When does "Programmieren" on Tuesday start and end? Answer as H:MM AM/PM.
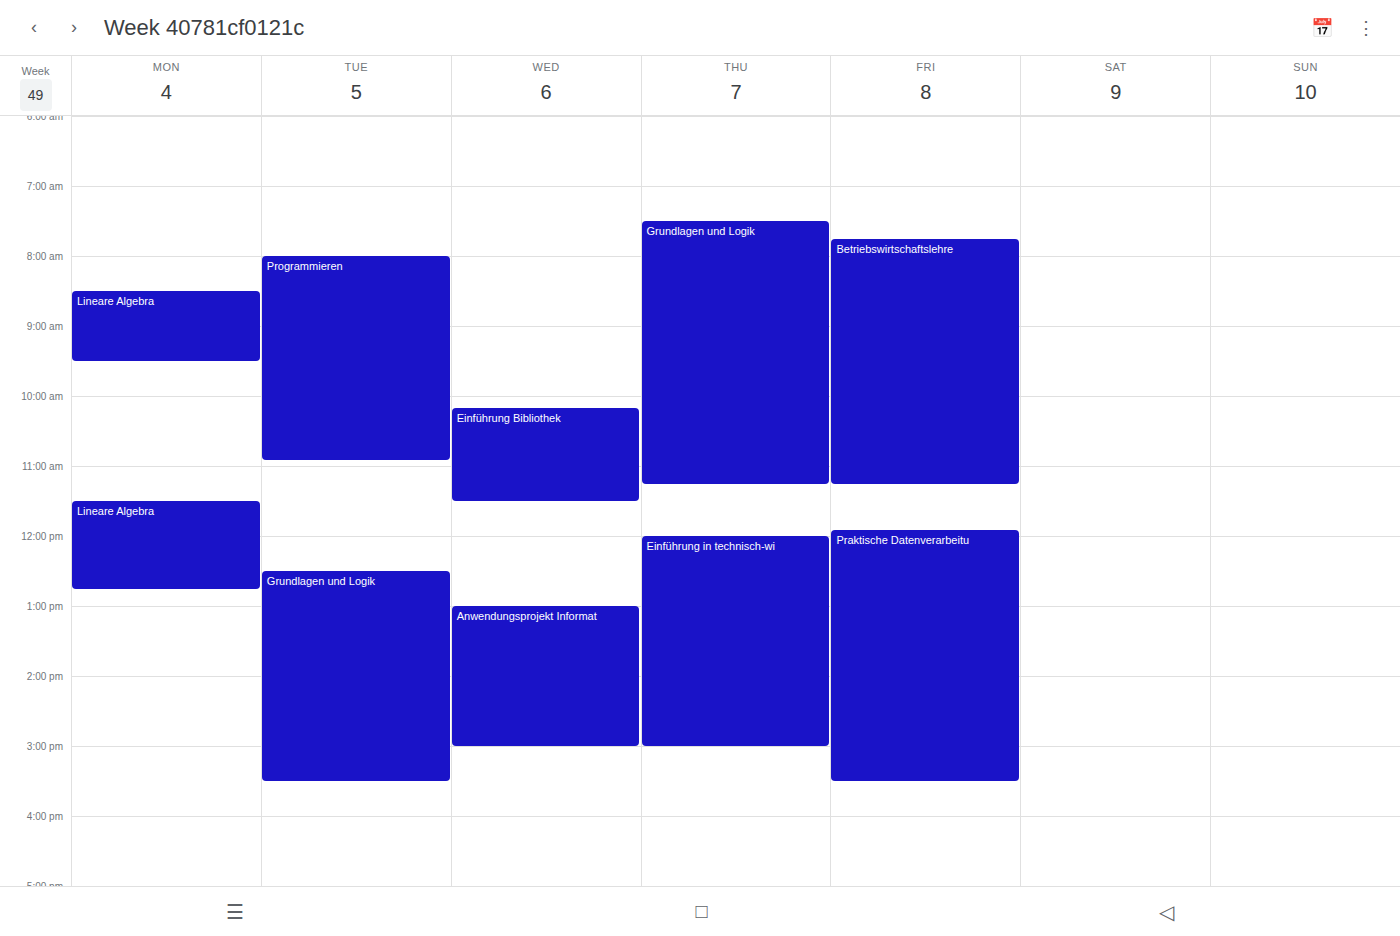
8:00 AM to 10:55 AM